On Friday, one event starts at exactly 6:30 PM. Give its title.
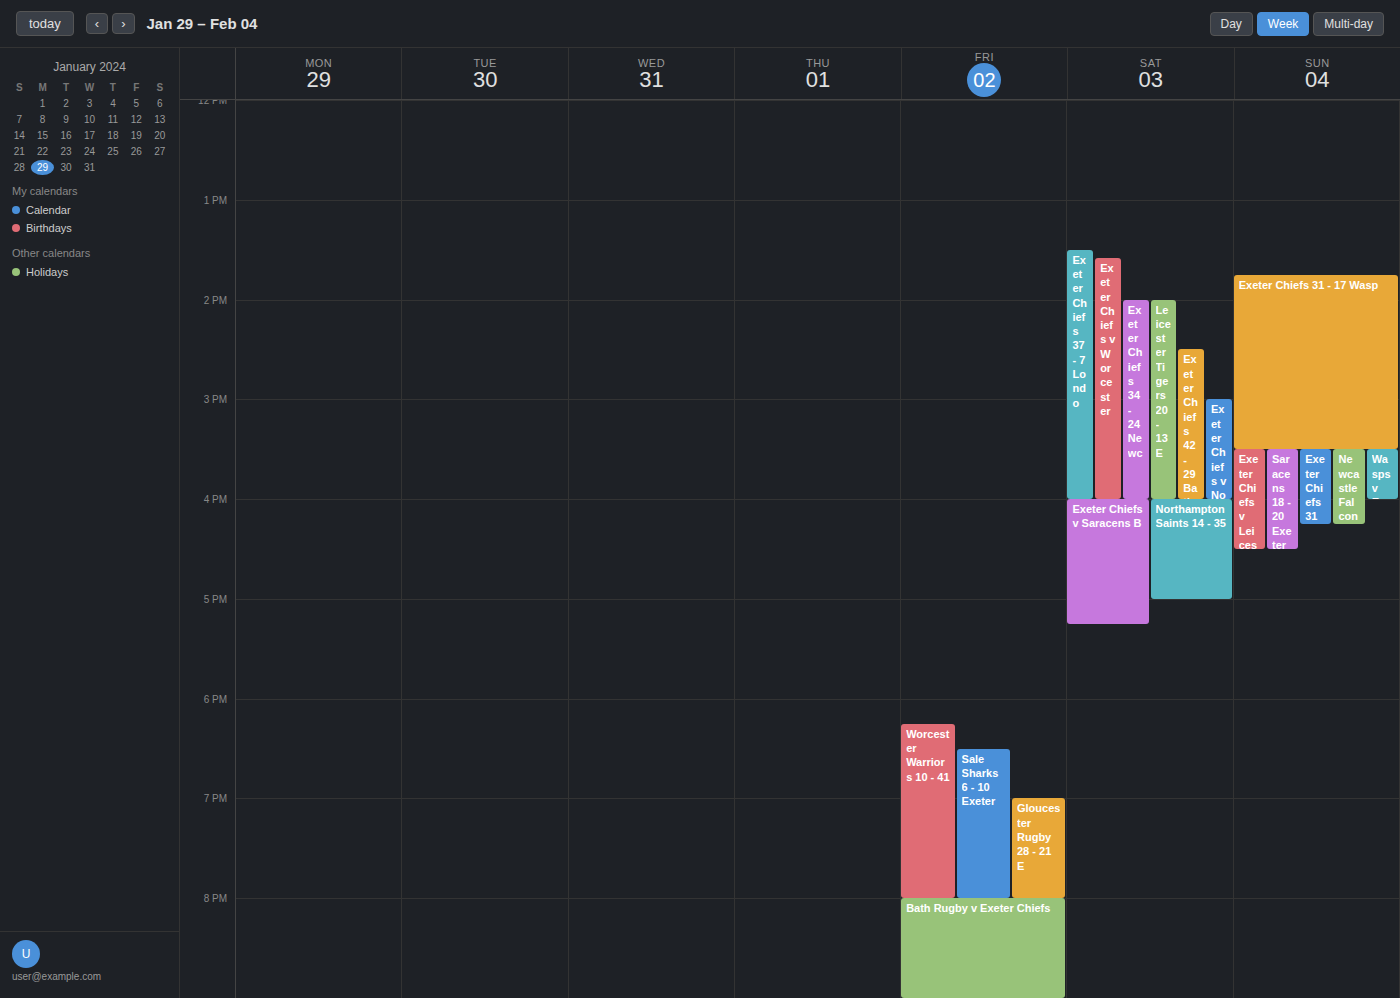
"Sale Sharks 6 - 10 Exeter"